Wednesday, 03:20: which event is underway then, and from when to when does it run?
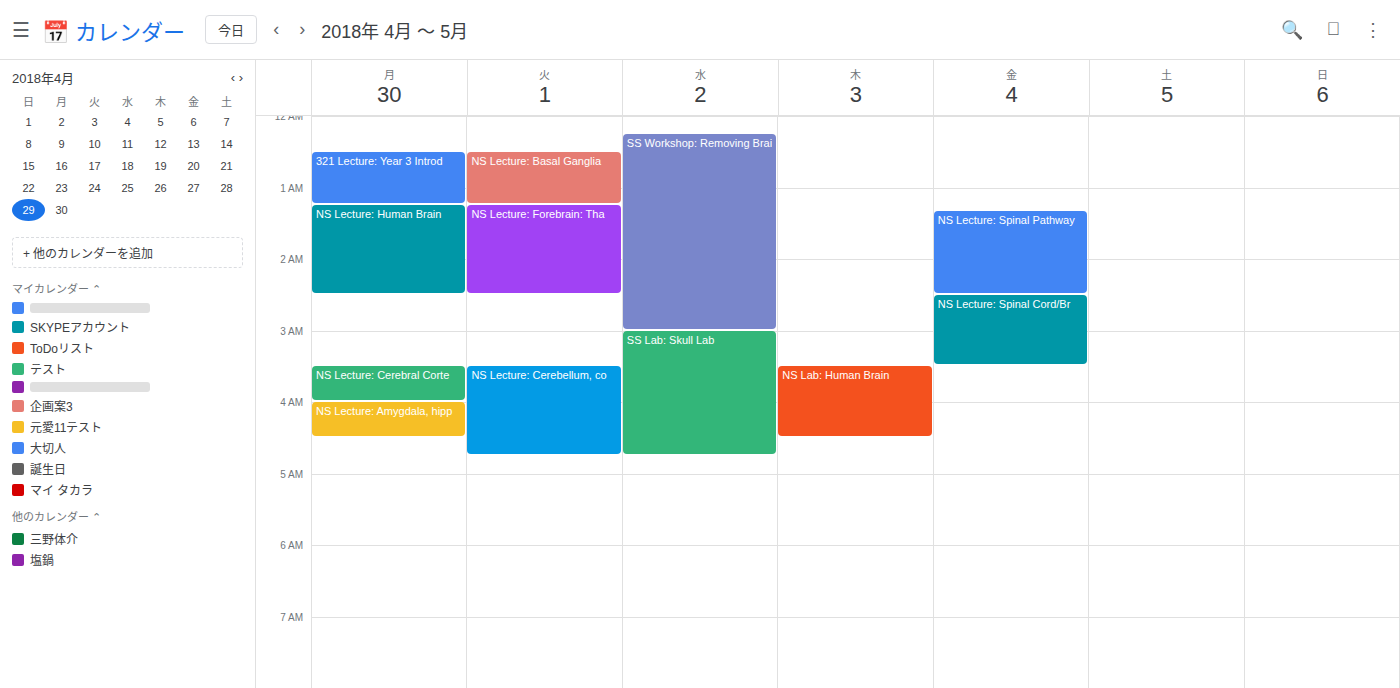
"SS Lab: Skull Lab", 03:00 to 04:45